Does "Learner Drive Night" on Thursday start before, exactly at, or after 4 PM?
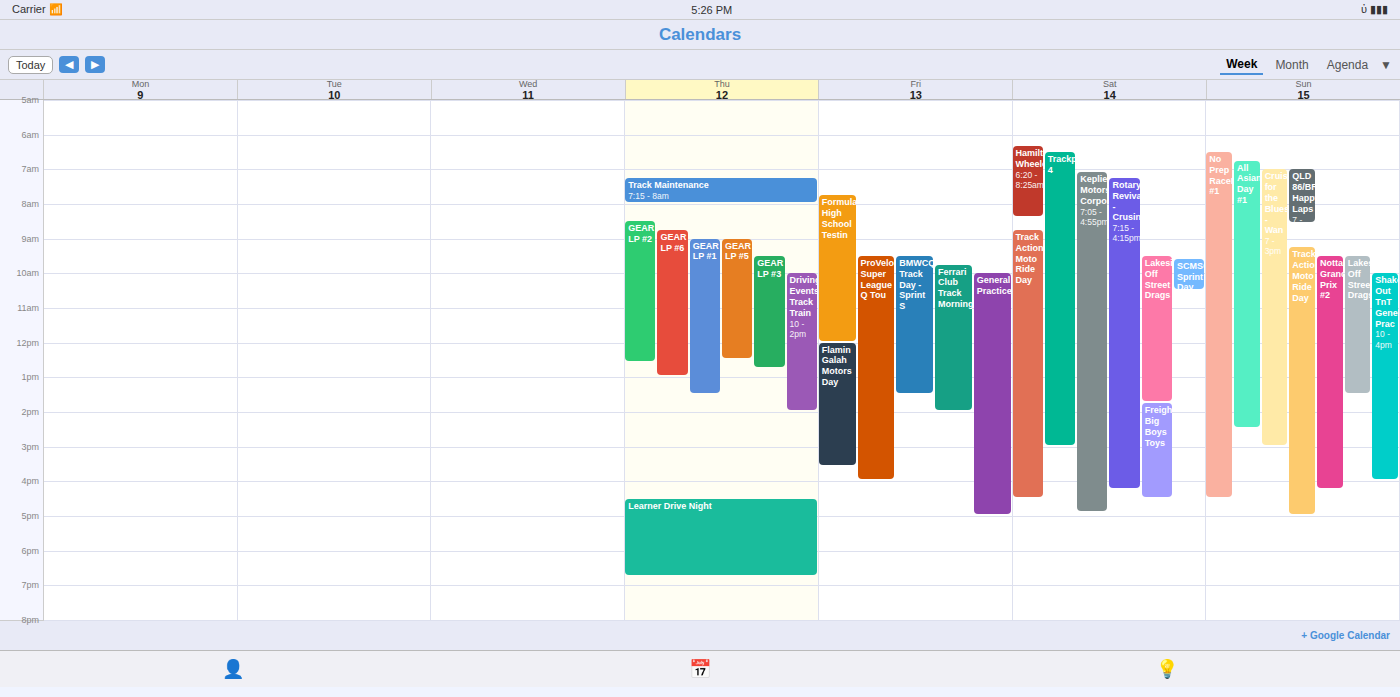
4:30 PM -- after 4 PM, 30 minutes below the 4 PM line.